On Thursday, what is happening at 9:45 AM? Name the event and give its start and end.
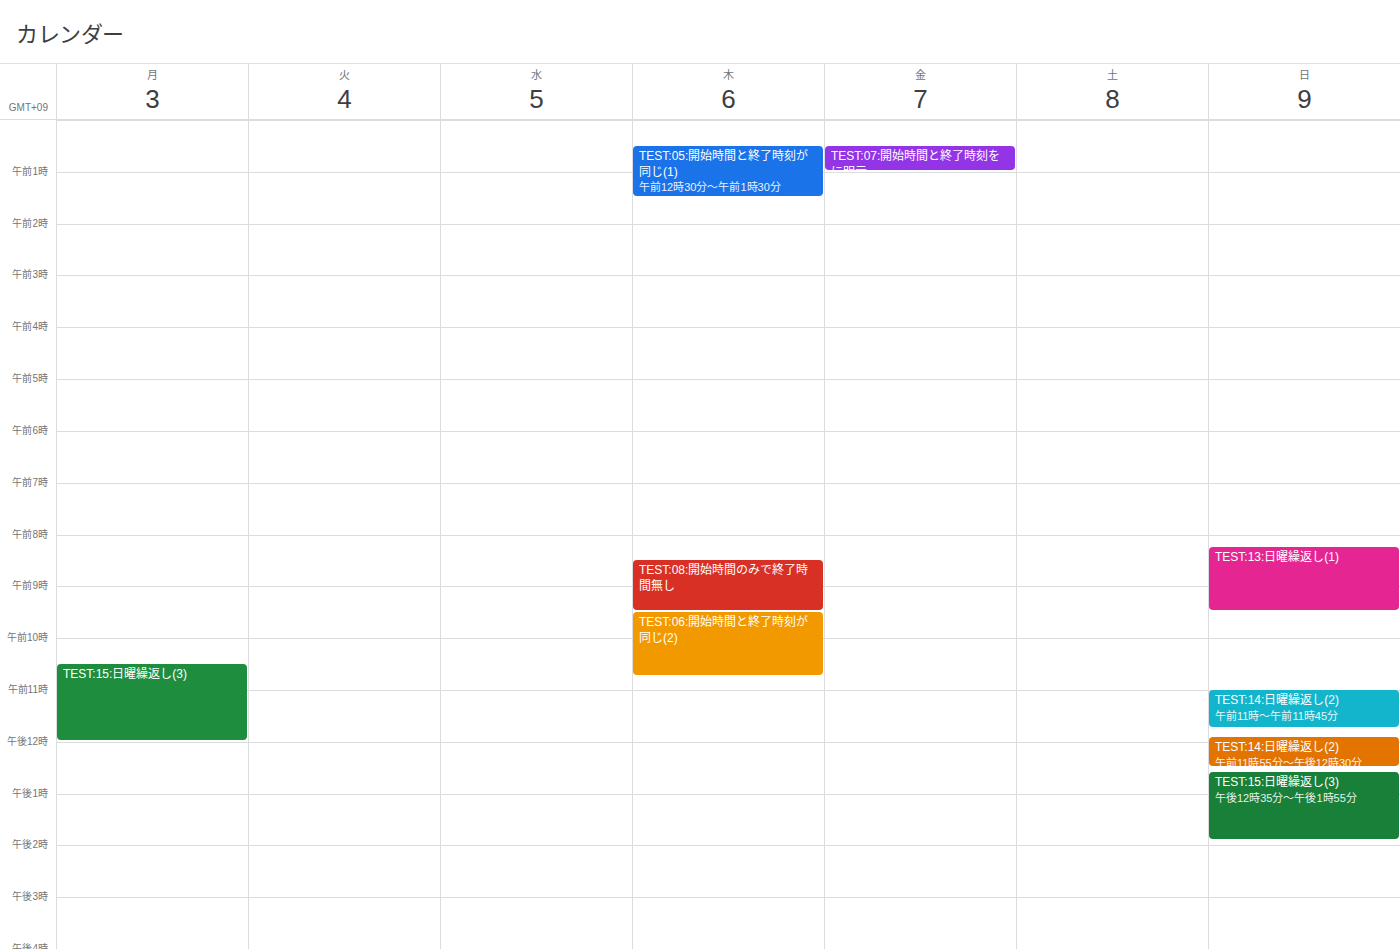
"TEST:06:開始時間と終了時刻が同じ(2)", 9:30 AM to 10:45 AM